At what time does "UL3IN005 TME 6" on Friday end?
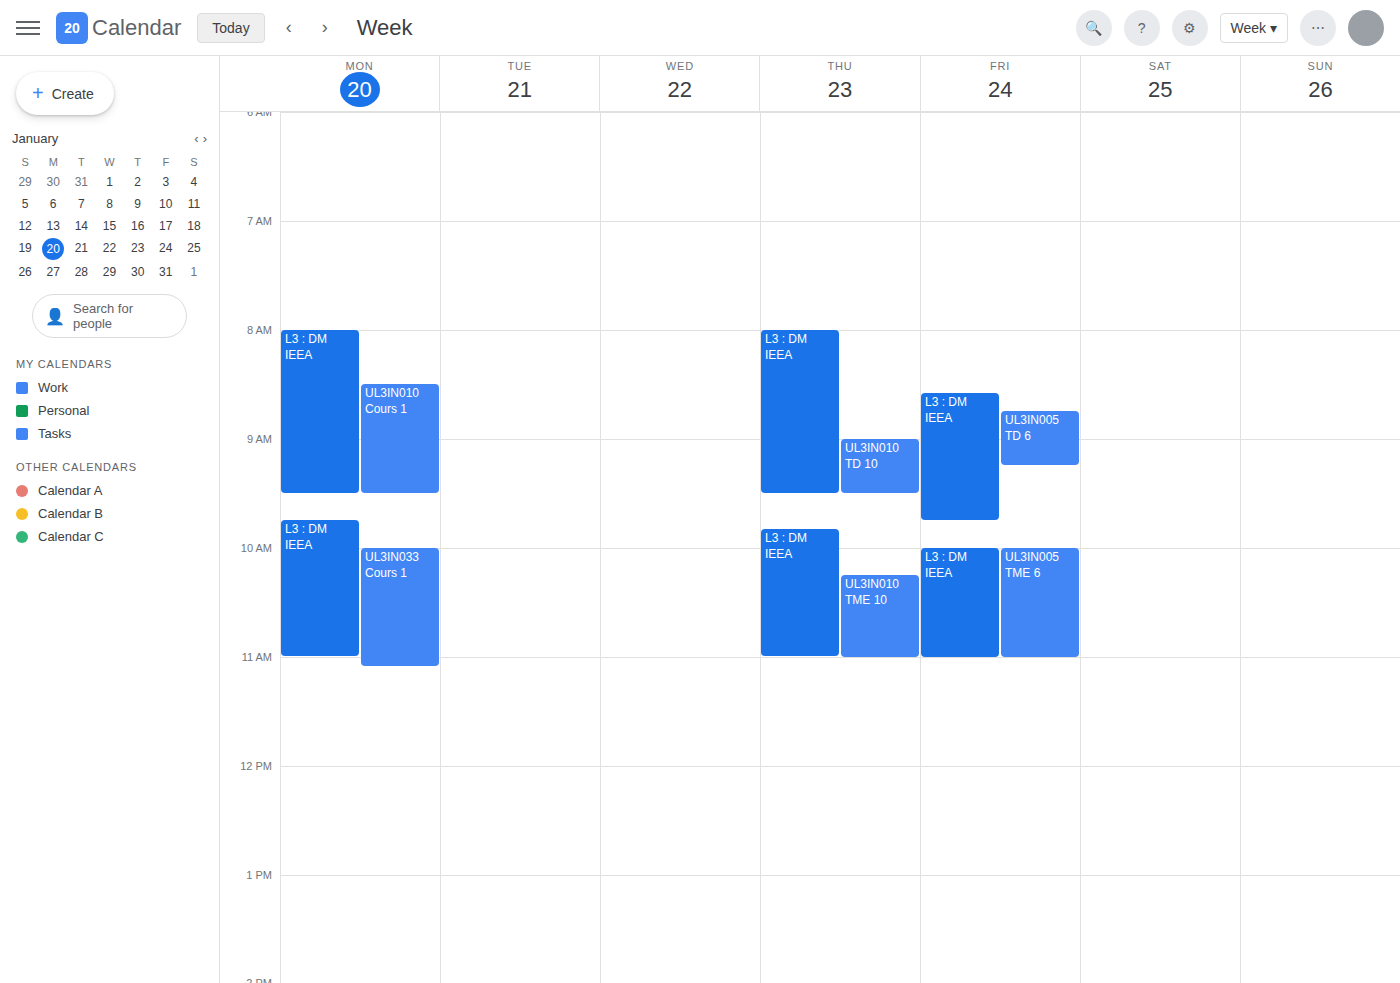
11:00 AM